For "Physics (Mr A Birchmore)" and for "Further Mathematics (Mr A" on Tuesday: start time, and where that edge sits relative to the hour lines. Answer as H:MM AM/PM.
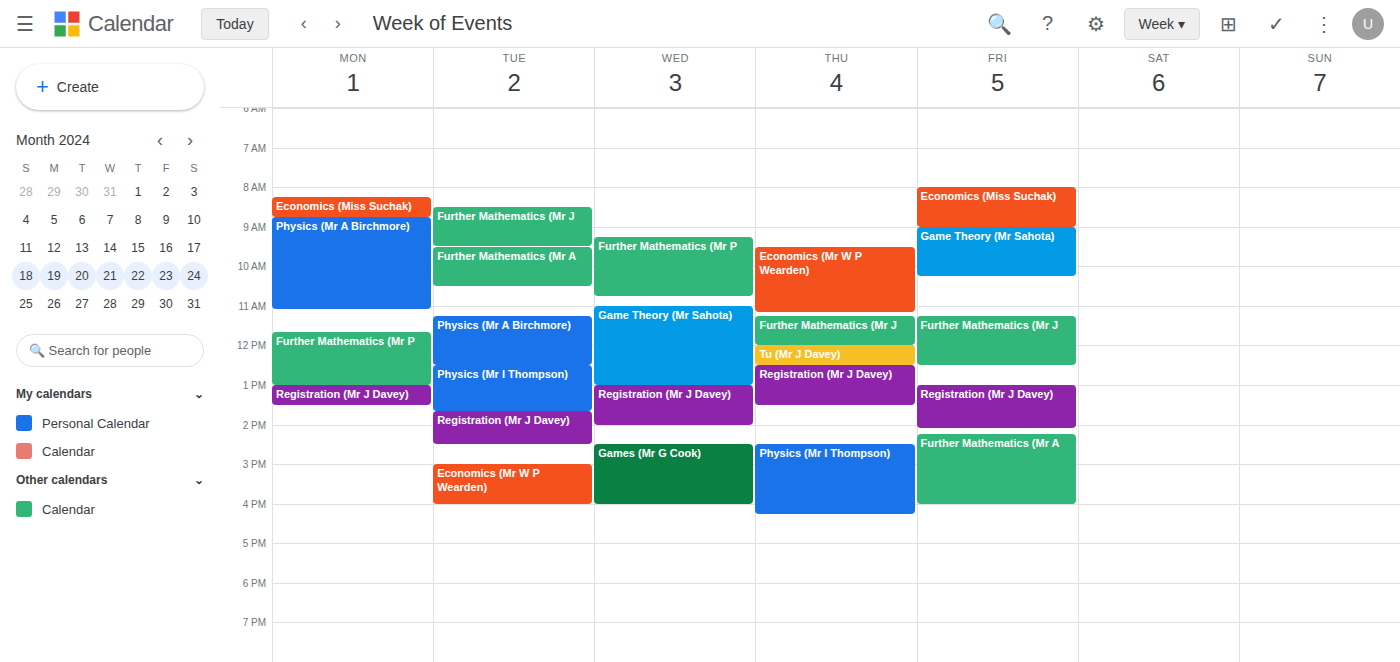
"Physics (Mr A Birchmore)": 11:15 AM, neither: a quarter of the way from the 11 AM line to the 12 PM line. "Further Mathematics (Mr A": 9:30 AM, halfway between the 9 AM and 10 AM lines.